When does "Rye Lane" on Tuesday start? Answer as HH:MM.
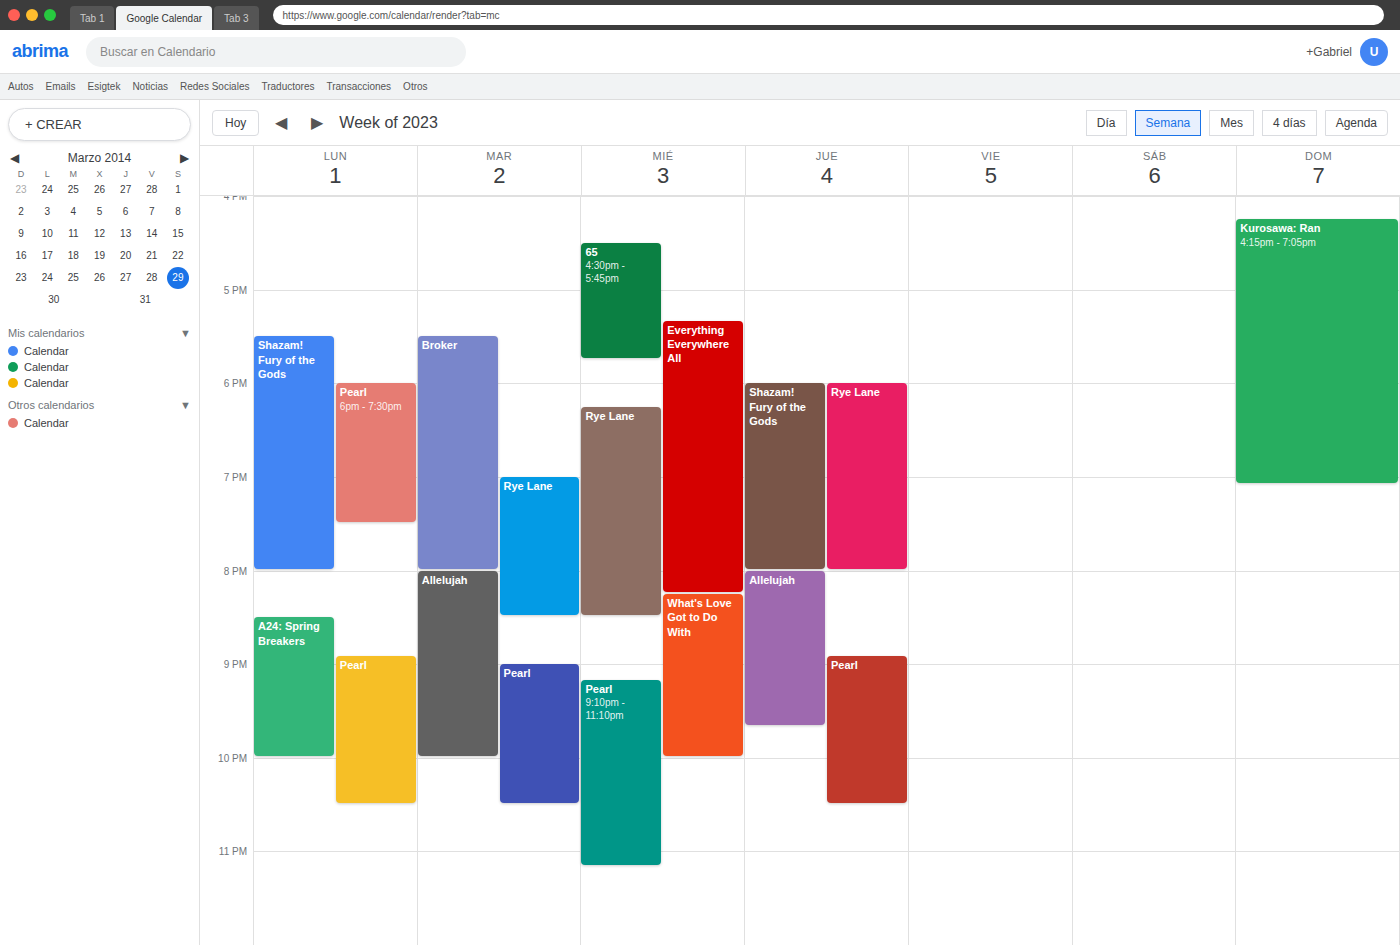
19:00